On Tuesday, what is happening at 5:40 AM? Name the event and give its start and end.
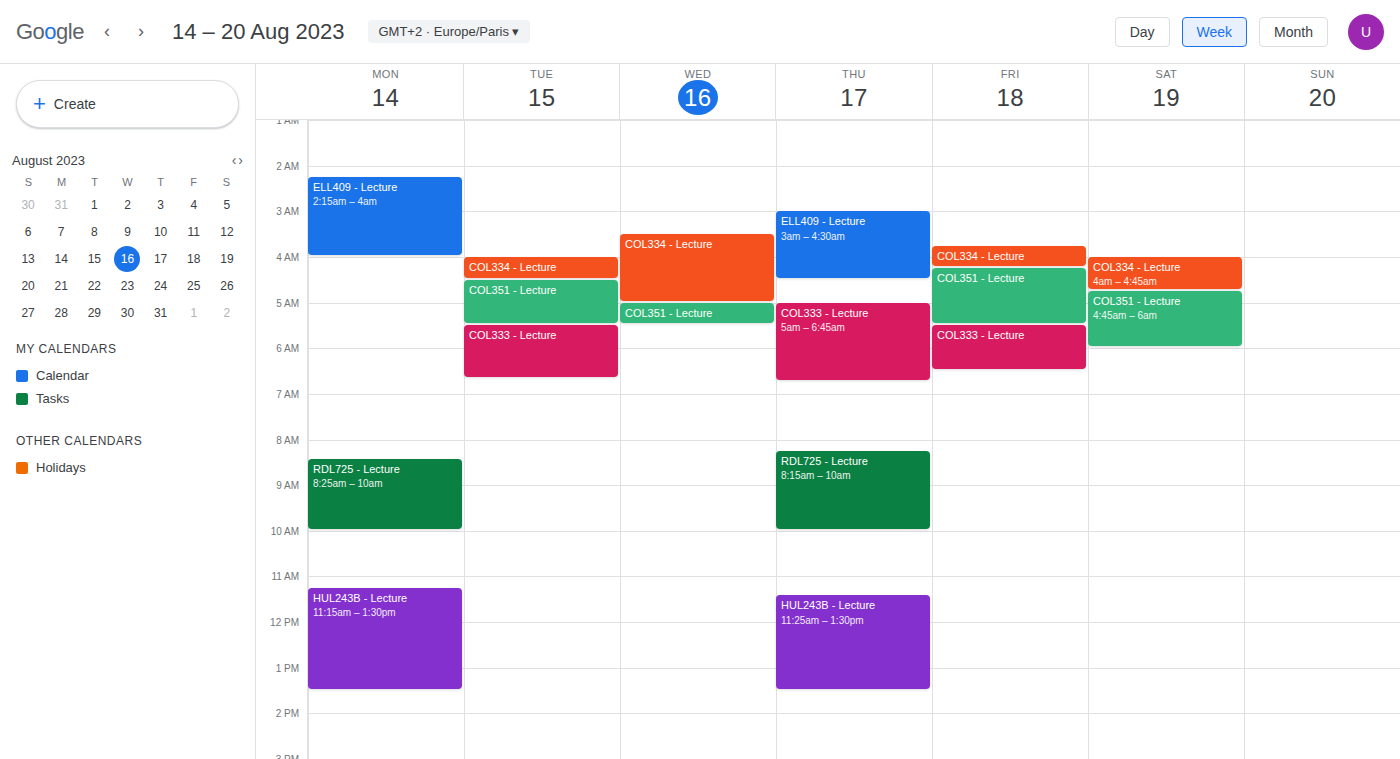
"COL333 - Lecture", 5:30 AM to 6:40 AM